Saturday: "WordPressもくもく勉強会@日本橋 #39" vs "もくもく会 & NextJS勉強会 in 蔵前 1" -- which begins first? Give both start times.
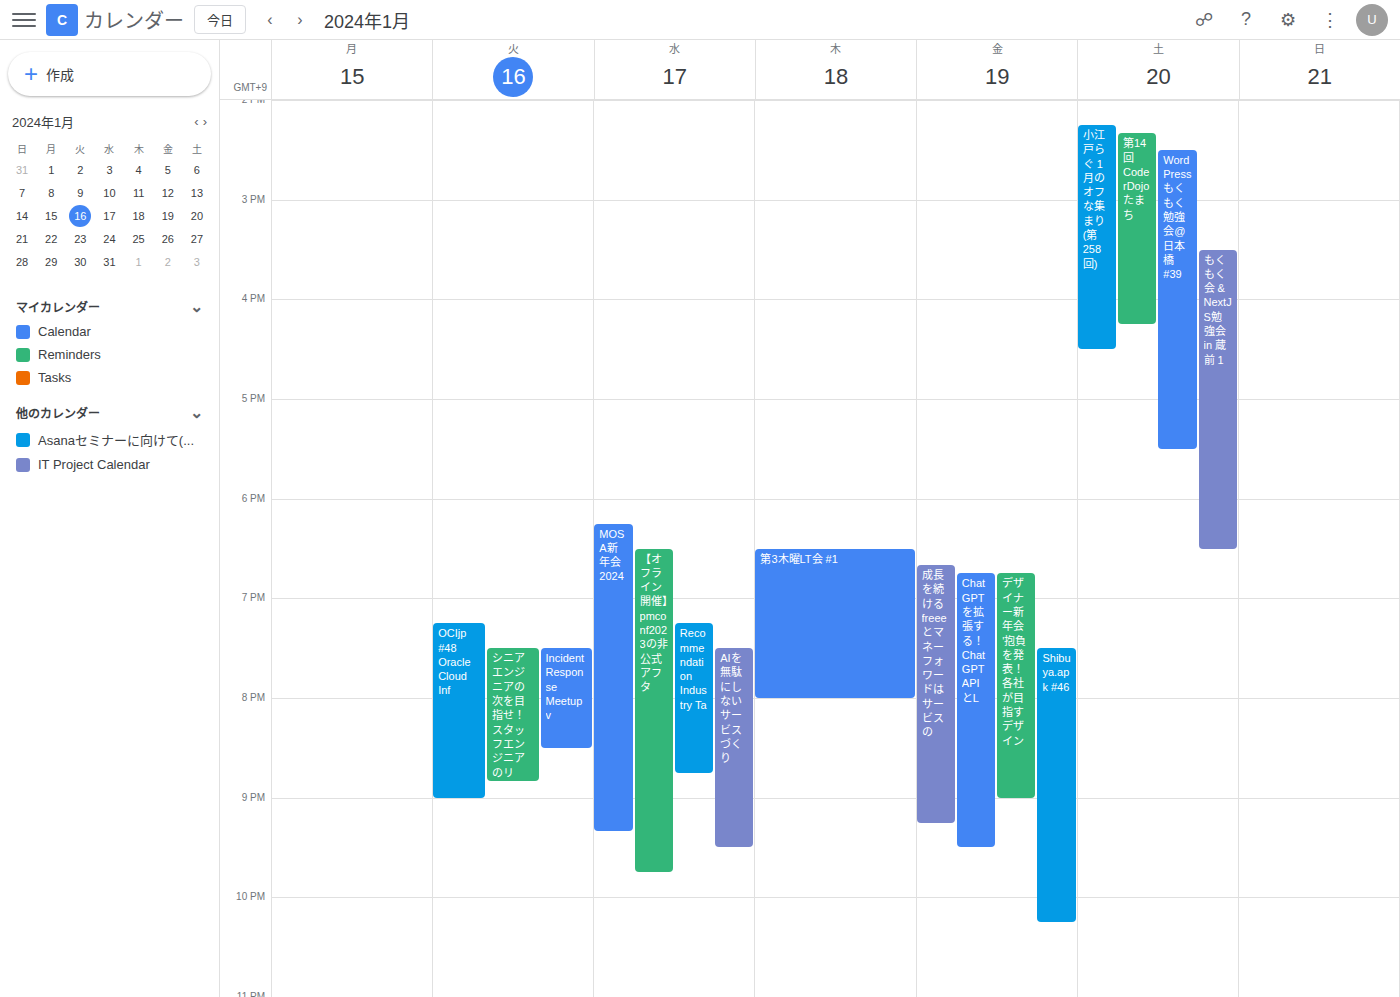
"WordPressもくもく勉強会@日本橋 #39" 2:30 PM; "もくもく会 & NextJS勉強会 in 蔵前 1" 3:30 PM.